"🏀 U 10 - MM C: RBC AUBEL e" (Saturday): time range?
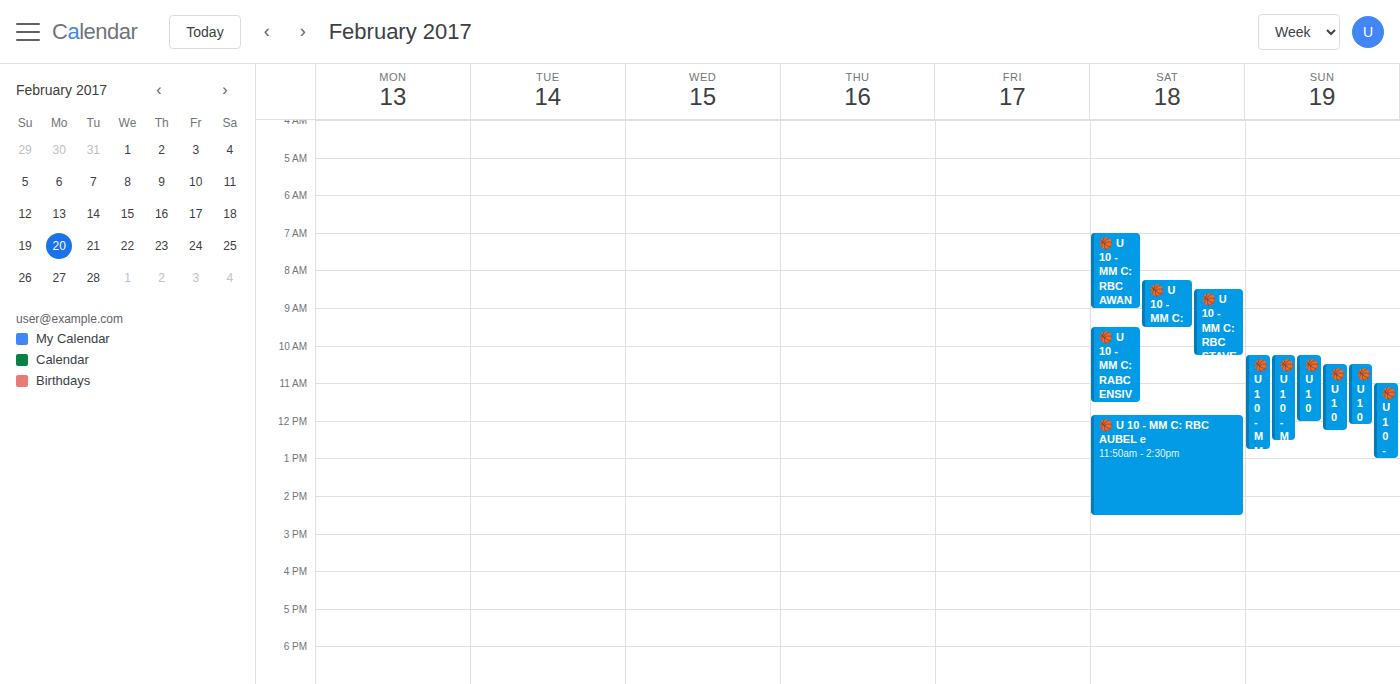
11:50 AM to 2:30 PM